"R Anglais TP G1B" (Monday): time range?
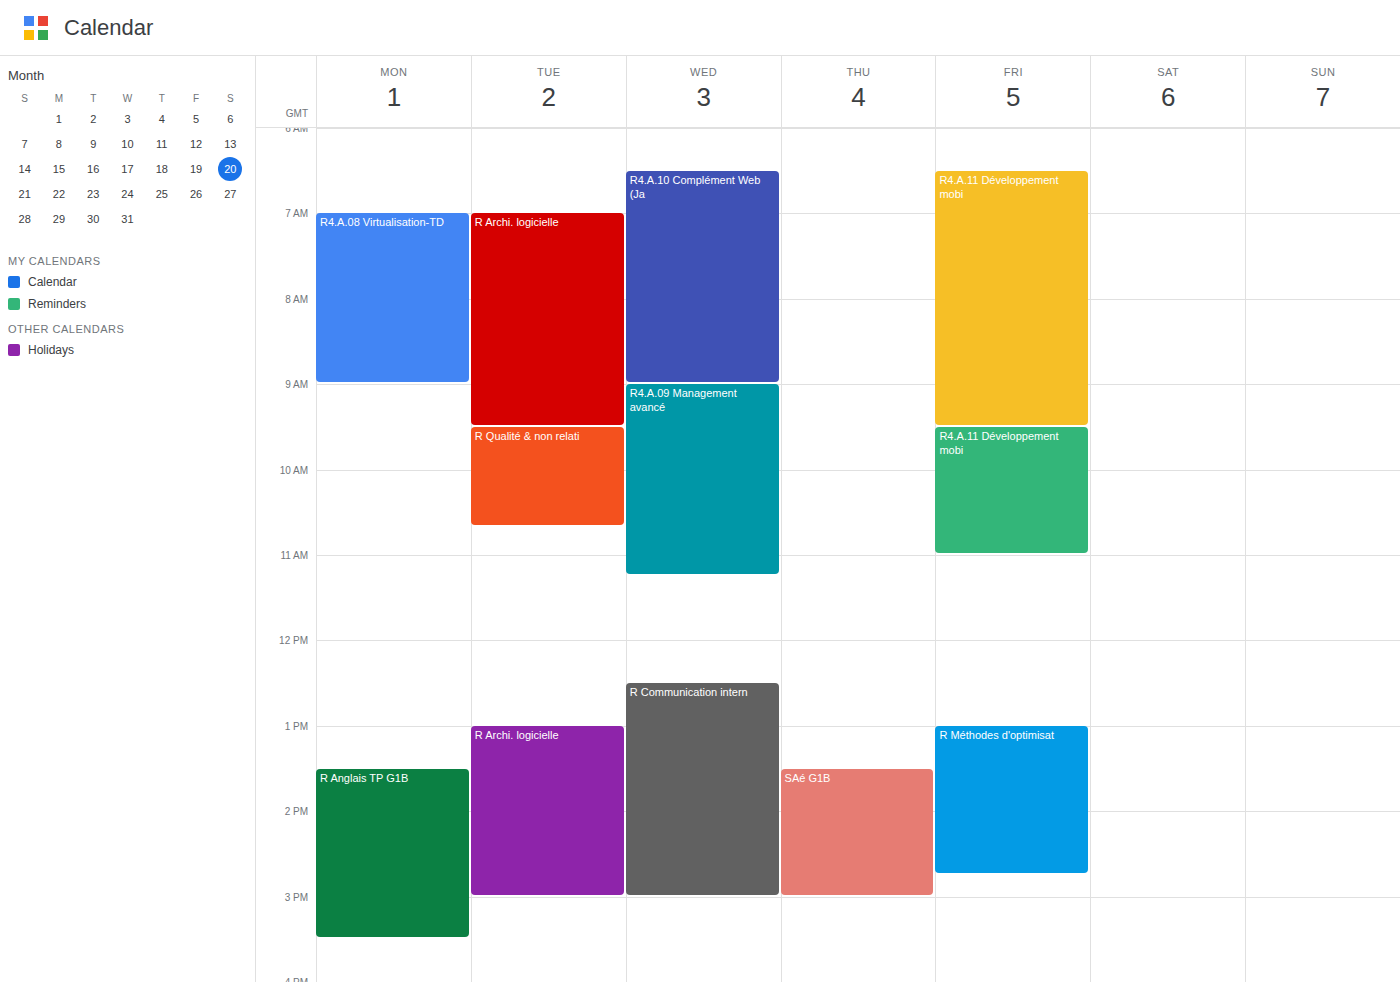
13:30 to 15:30